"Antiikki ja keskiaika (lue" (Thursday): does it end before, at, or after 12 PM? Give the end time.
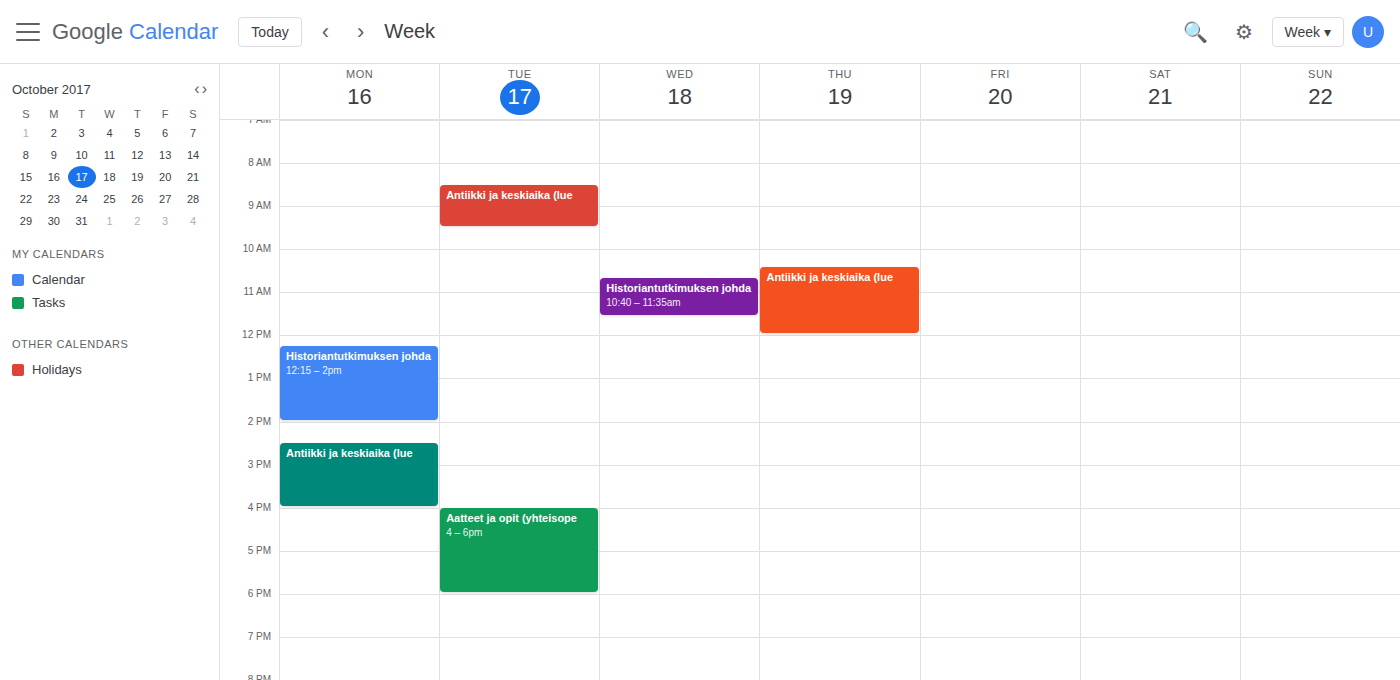
12:00 PM -- exactly at 12 PM, on the 12 PM line.